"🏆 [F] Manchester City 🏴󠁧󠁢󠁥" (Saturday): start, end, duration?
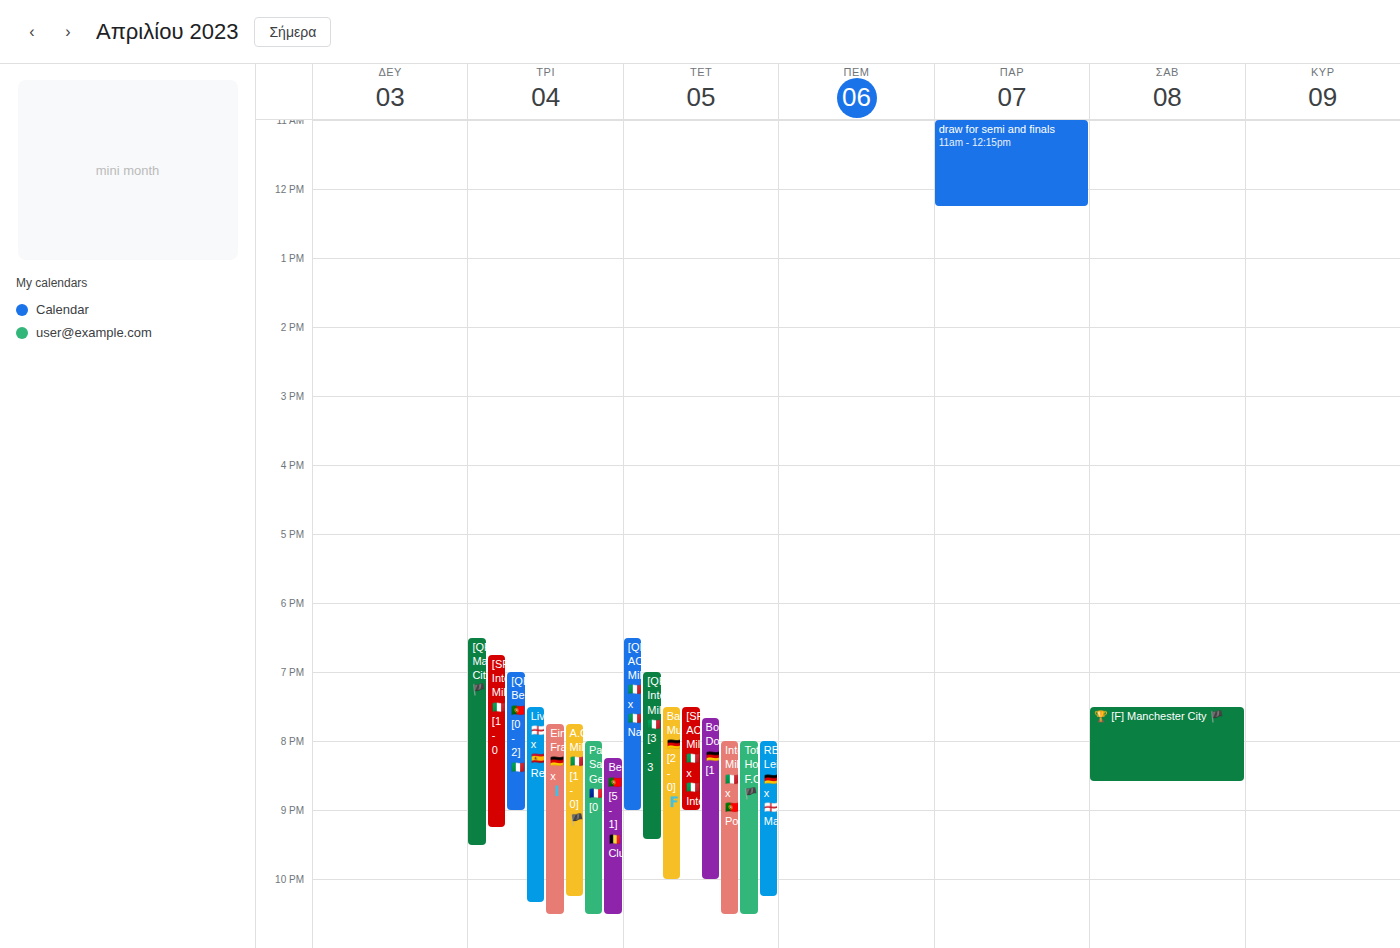
7:30 PM to 8:35 PM, 1 hour 5 minutes